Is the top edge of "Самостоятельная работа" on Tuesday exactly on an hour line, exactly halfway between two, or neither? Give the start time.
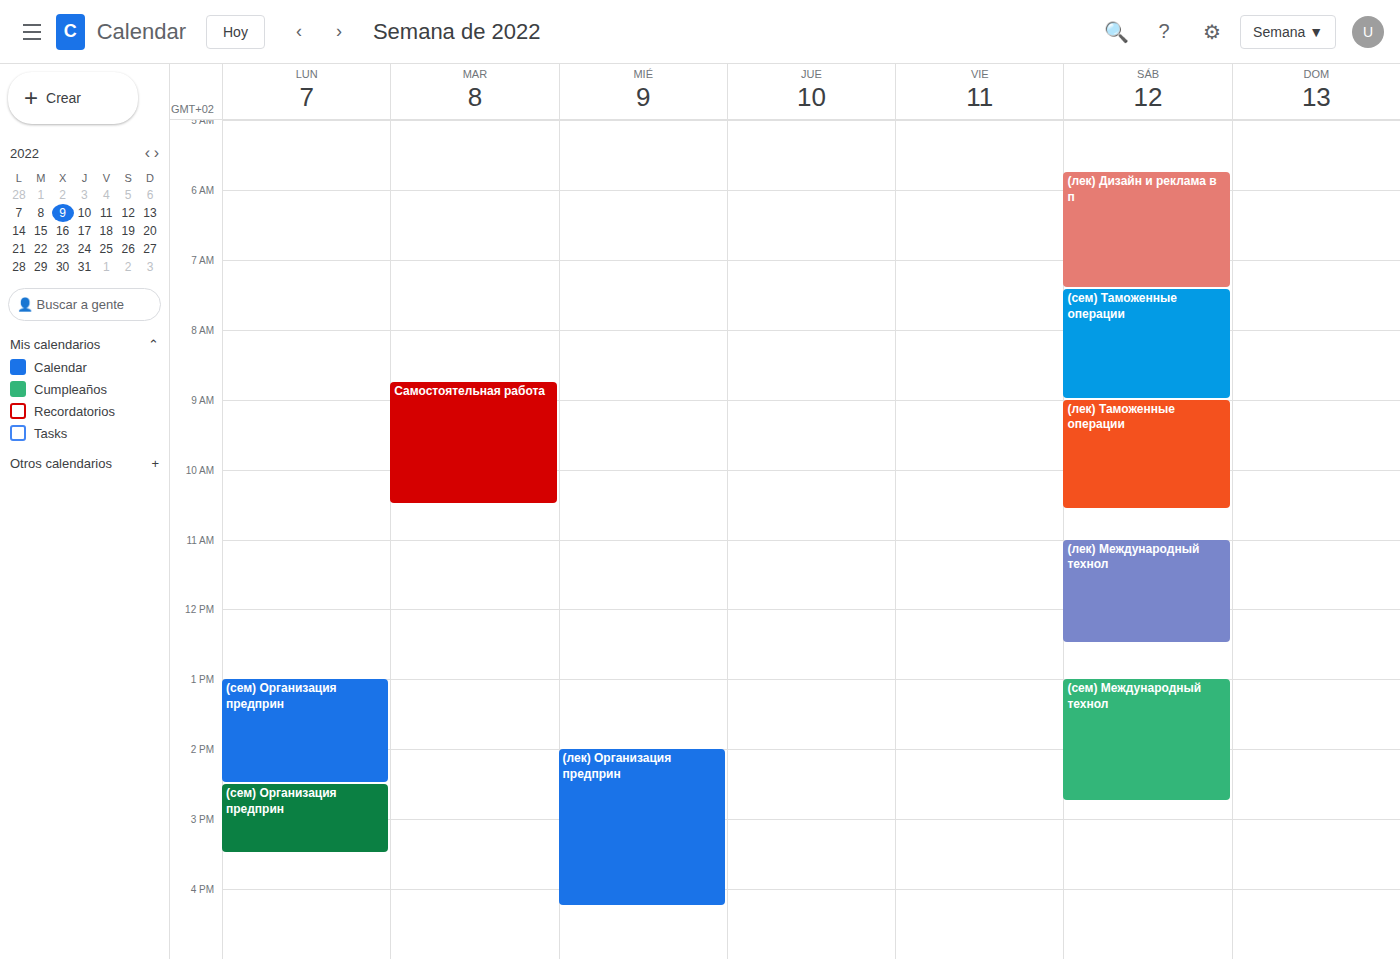
8:45 AM -- neither: three quarters of the way from the 8 AM line to the 9 AM line.